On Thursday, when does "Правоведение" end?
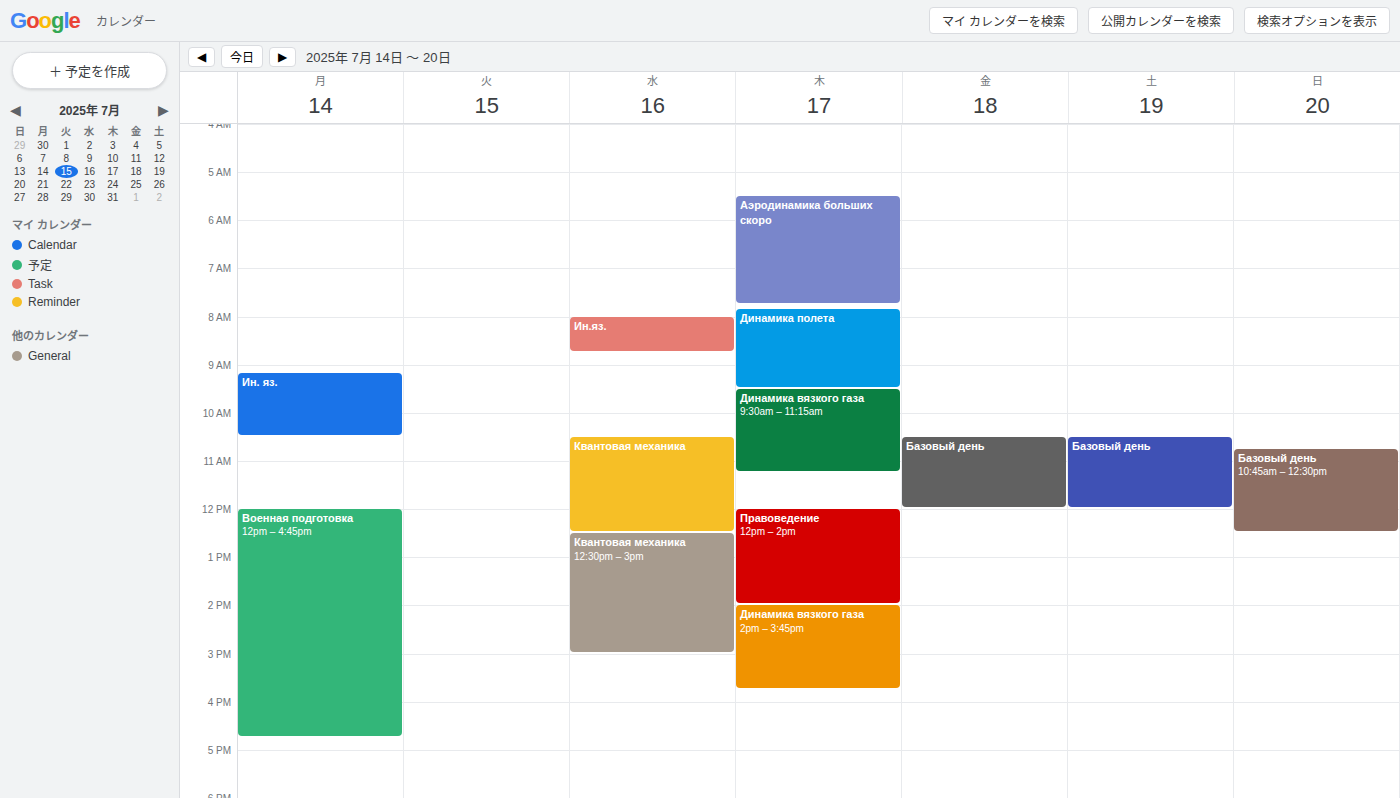
14:00